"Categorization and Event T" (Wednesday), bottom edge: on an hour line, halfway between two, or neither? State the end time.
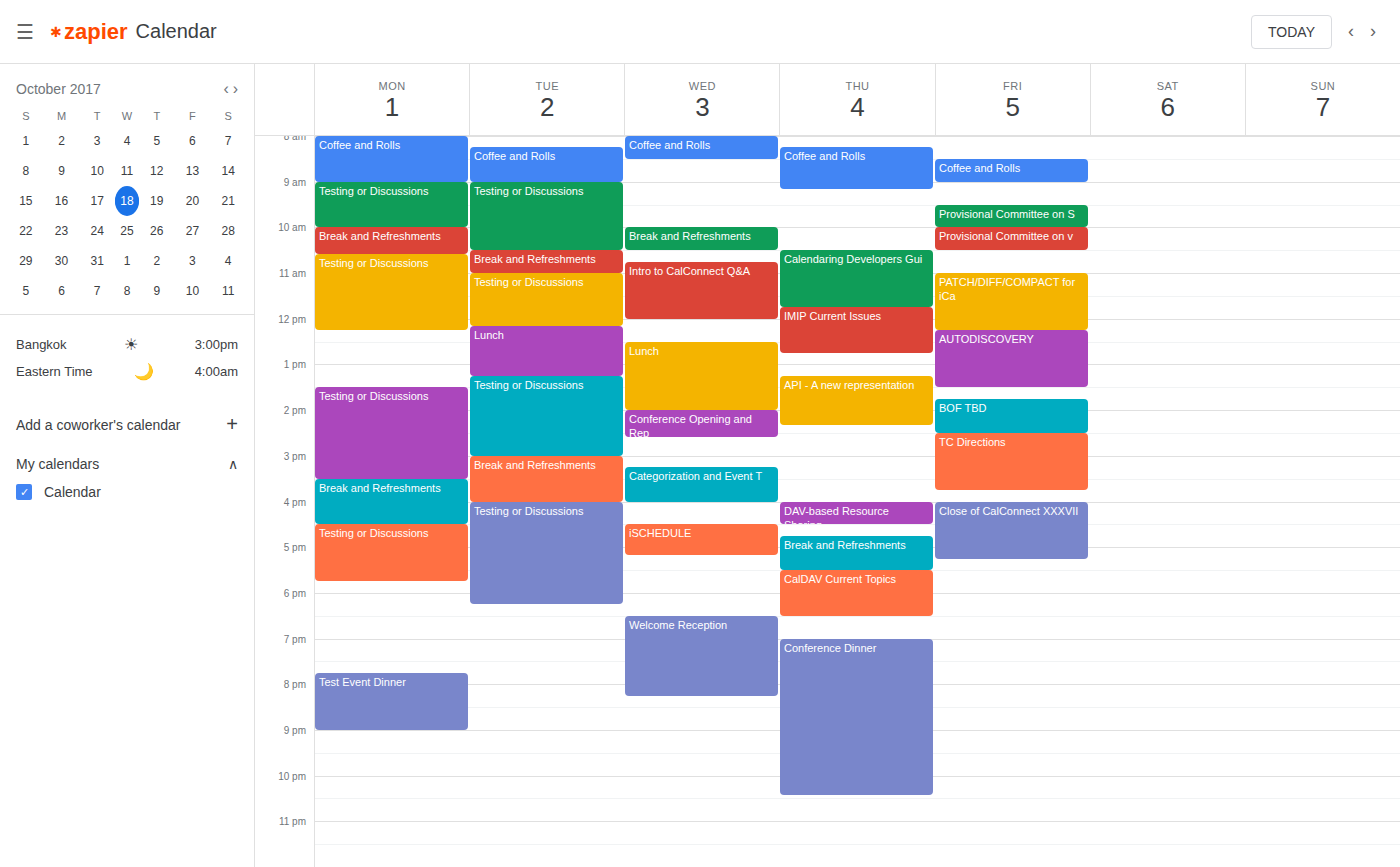
4:00 PM -- exactly on the 4 PM line.